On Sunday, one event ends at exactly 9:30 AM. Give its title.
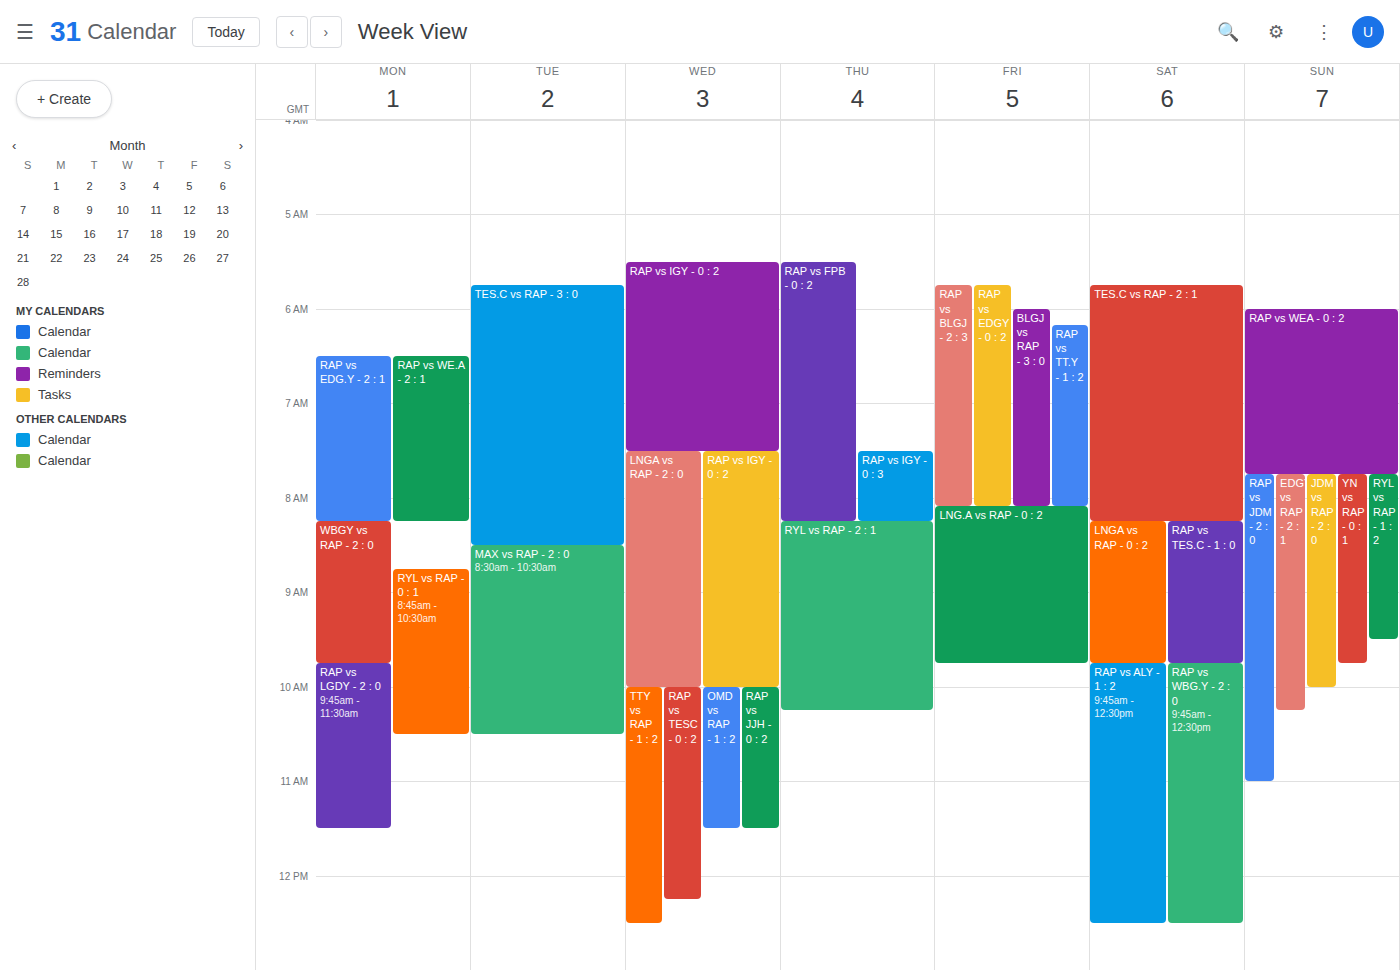
"RYL vs RAP - 1 : 2"